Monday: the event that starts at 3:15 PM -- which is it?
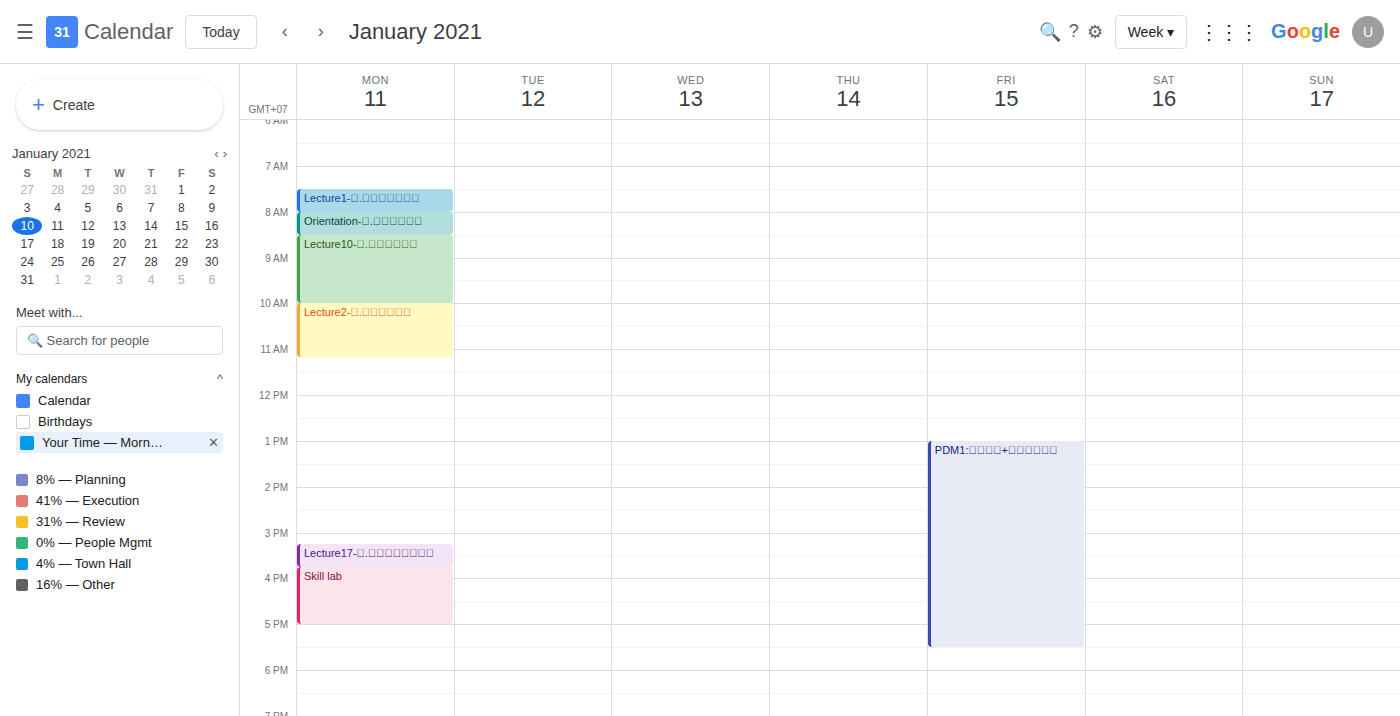
"Lecture17-อ.ขจรพัฒน์"